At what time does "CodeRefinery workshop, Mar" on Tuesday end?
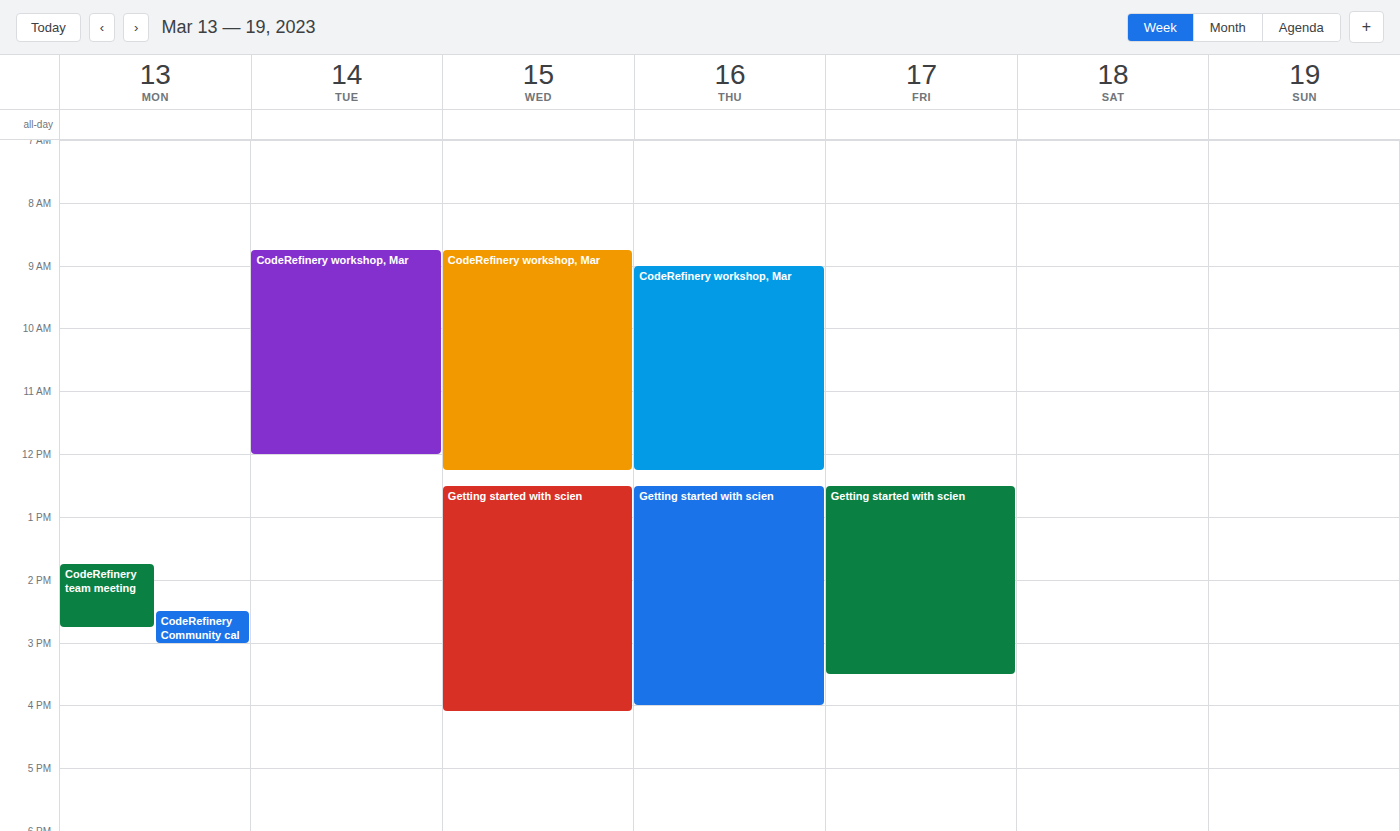
12:00 PM